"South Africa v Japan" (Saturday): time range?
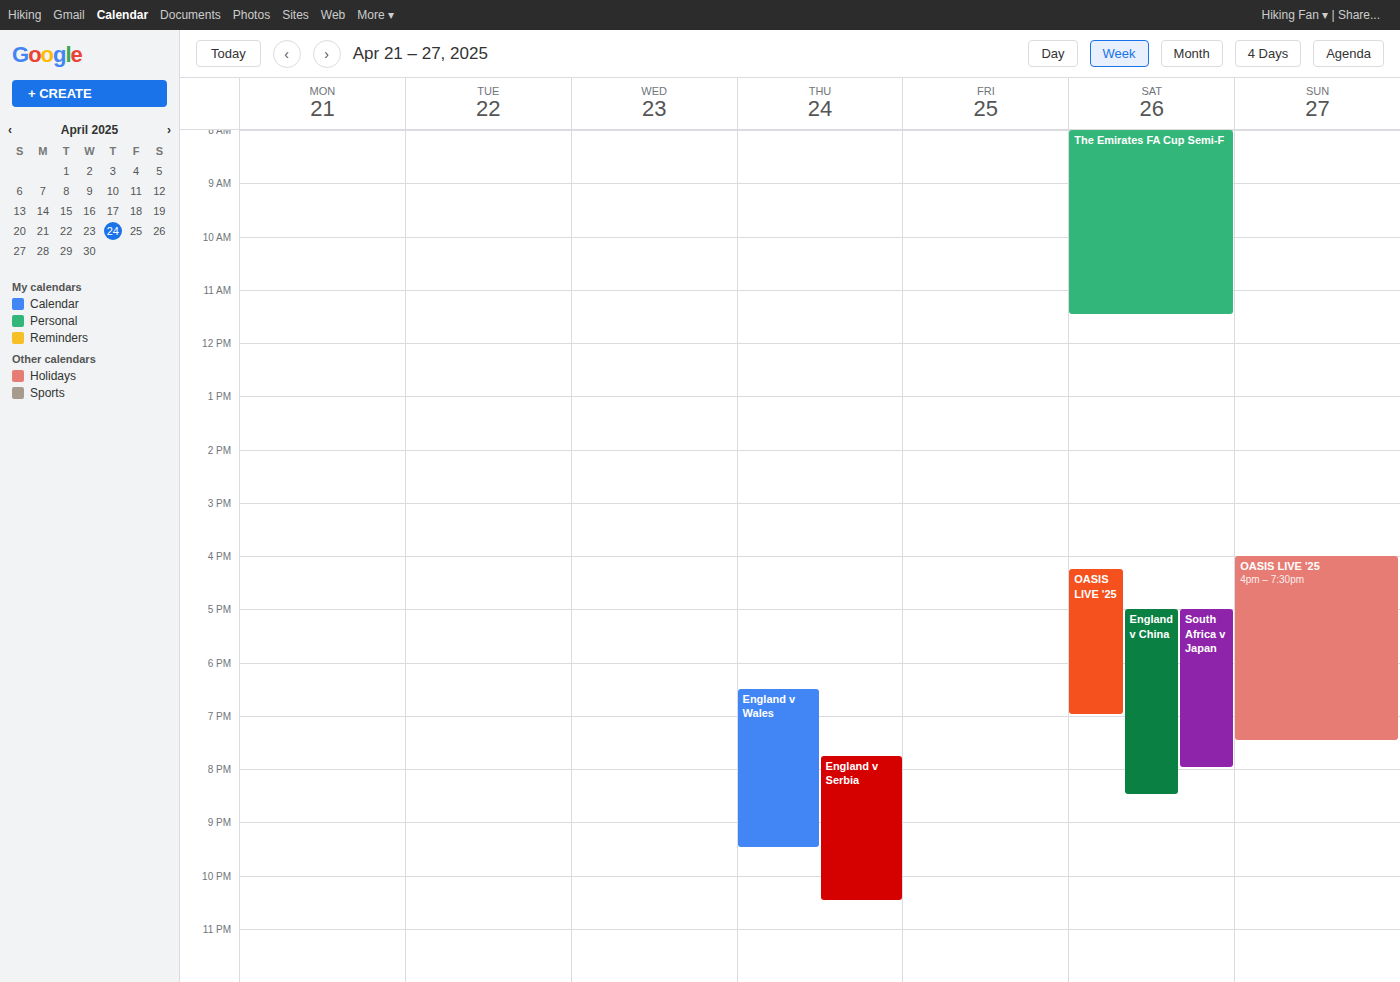
5:00 PM to 8:00 PM